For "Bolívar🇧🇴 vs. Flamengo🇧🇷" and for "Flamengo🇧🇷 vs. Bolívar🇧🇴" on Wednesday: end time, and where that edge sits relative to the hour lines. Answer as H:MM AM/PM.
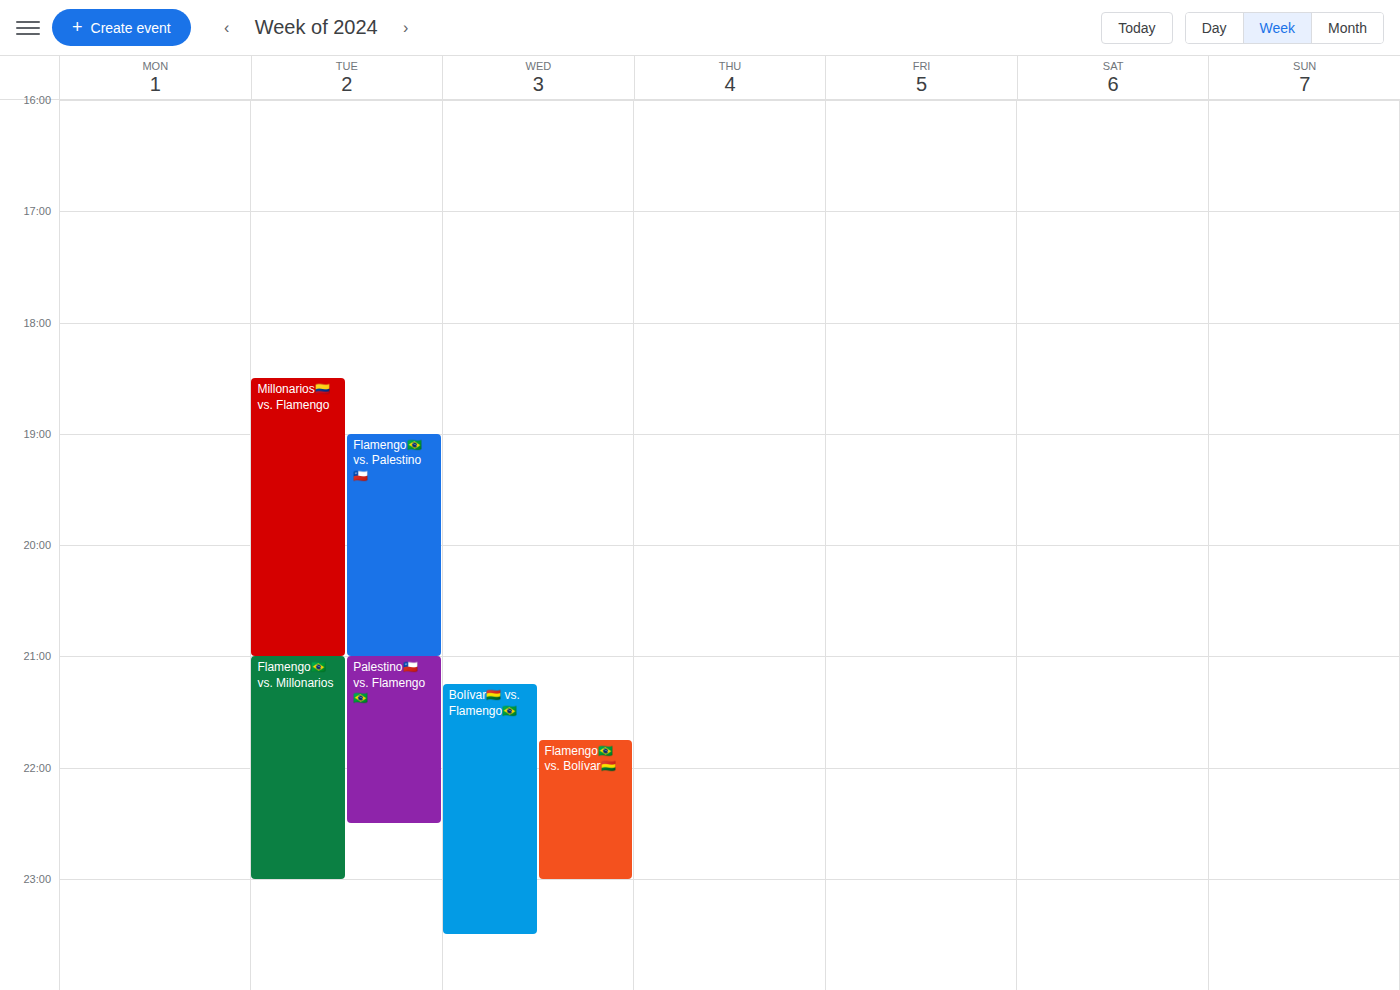
"Bolívar🇧🇴 vs. Flamengo🇧🇷": 11:30 PM, halfway between the 11 PM and 12 AM lines. "Flamengo🇧🇷 vs. Bolívar🇧🇴": 11:00 PM, exactly on the 11 PM line.